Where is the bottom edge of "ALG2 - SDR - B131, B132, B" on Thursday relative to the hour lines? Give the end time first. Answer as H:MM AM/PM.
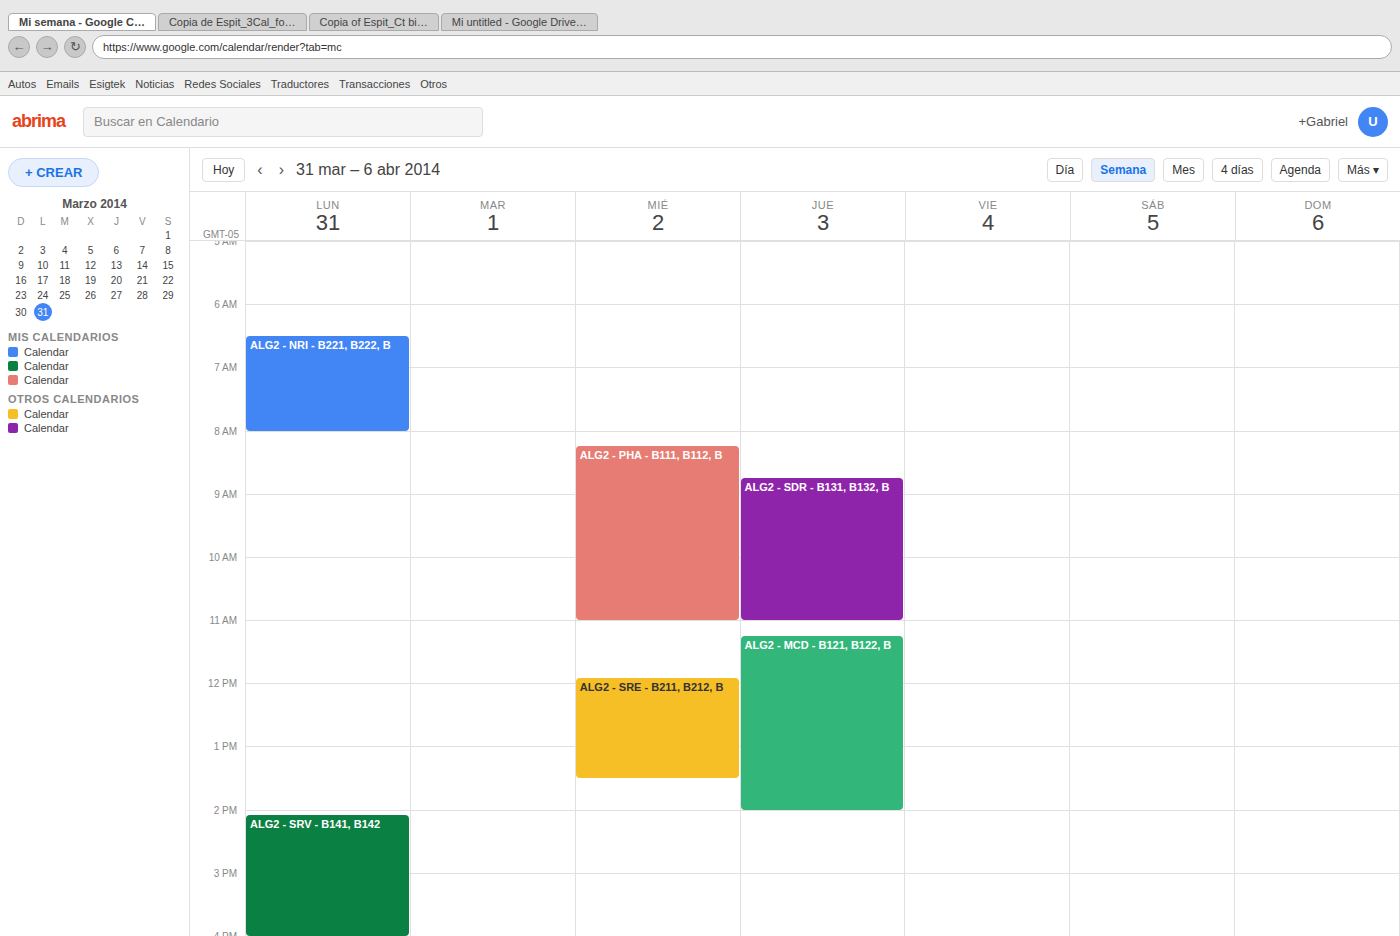
11:00 AM -- exactly on the 11 AM line.